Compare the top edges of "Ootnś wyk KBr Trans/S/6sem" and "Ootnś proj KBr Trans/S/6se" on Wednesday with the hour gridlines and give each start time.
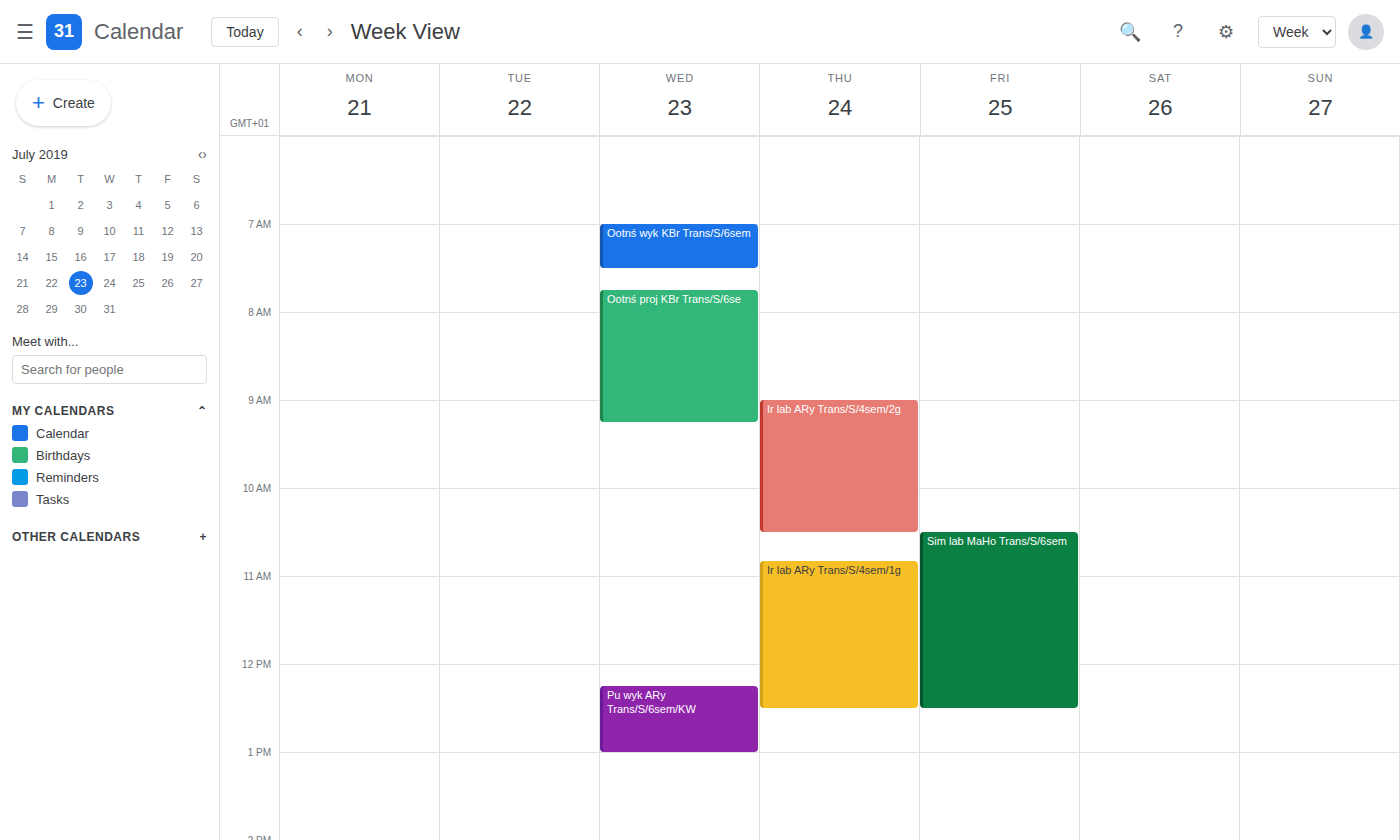
"Ootnś wyk KBr Trans/S/6sem": 7:00 AM, exactly on the 7 AM line. "Ootnś proj KBr Trans/S/6se": 7:45 AM, neither: three quarters of the way from the 7 AM line to the 8 AM line.